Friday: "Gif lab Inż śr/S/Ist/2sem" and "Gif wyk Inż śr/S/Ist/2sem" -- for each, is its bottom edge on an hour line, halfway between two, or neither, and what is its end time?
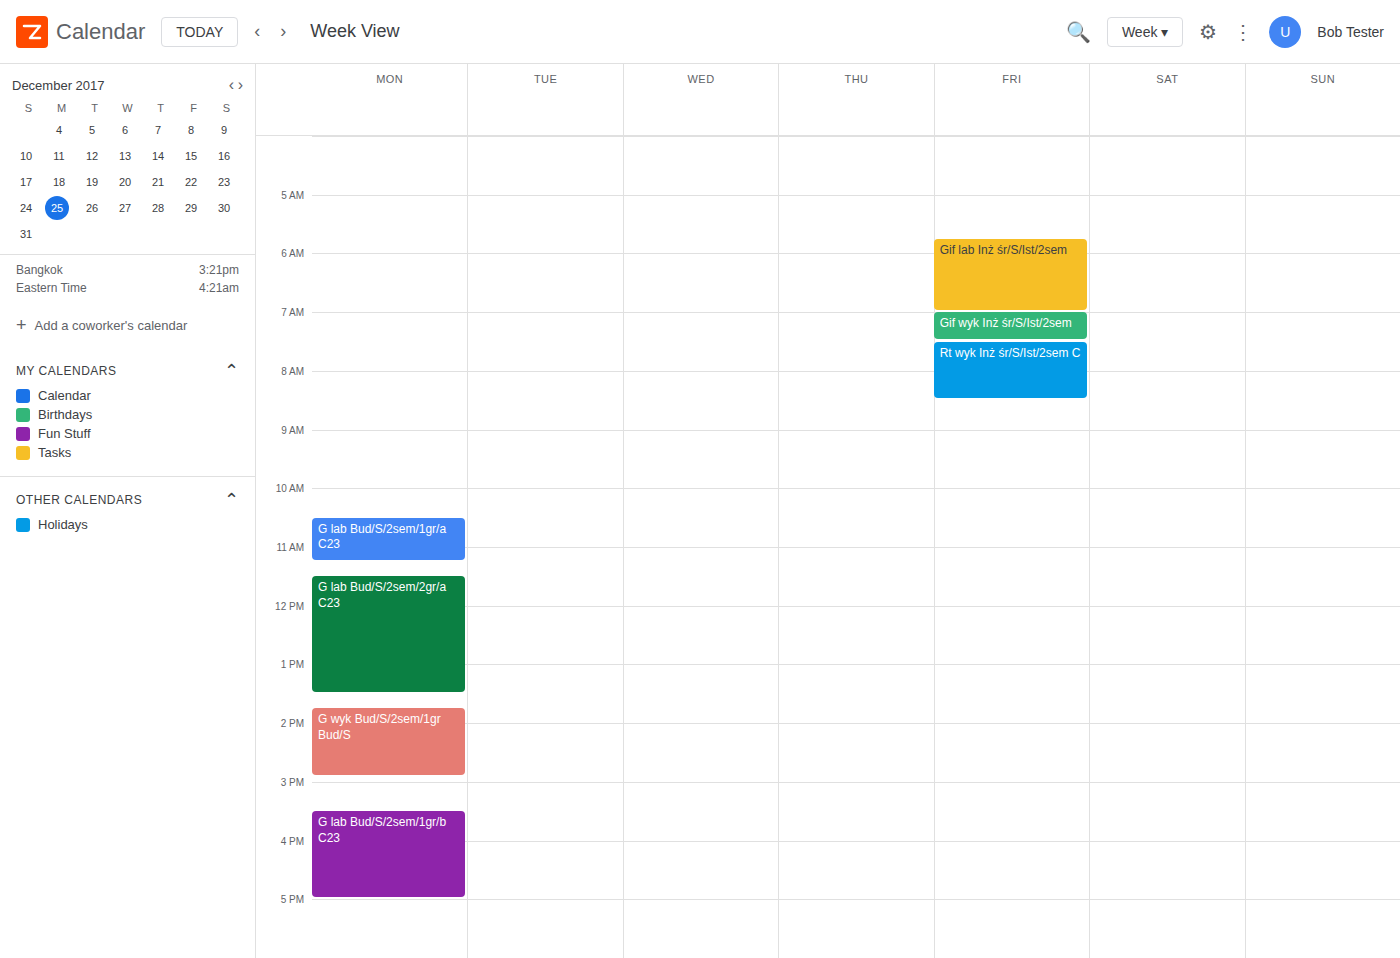
"Gif lab Inż śr/S/Ist/2sem": 07:00, exactly on the 07:00 line. "Gif wyk Inż śr/S/Ist/2sem": 07:30, halfway between the 07:00 and 08:00 lines.